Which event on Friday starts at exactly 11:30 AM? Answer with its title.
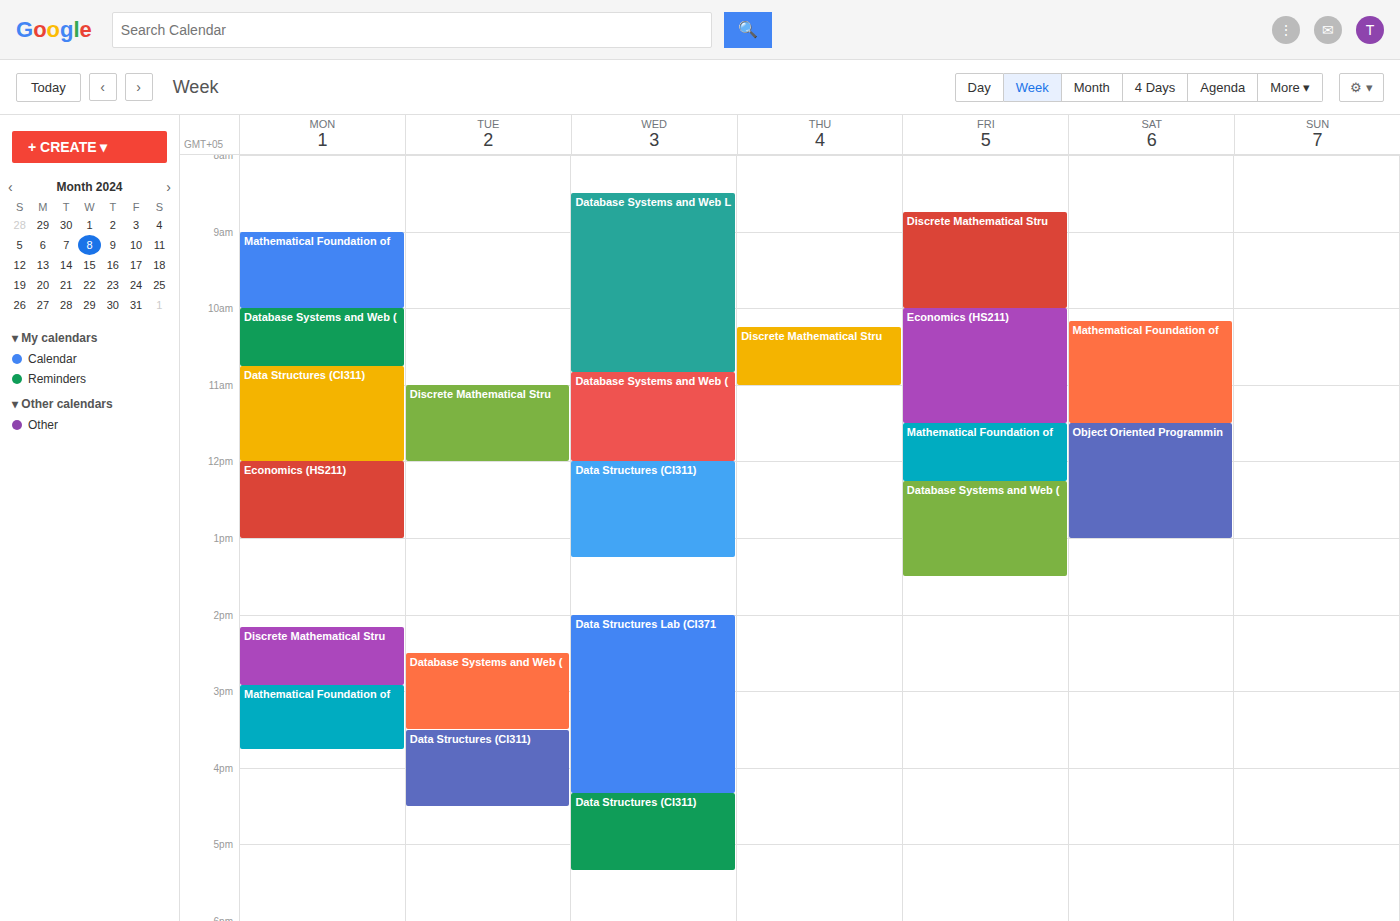
"Mathematical Foundation of"